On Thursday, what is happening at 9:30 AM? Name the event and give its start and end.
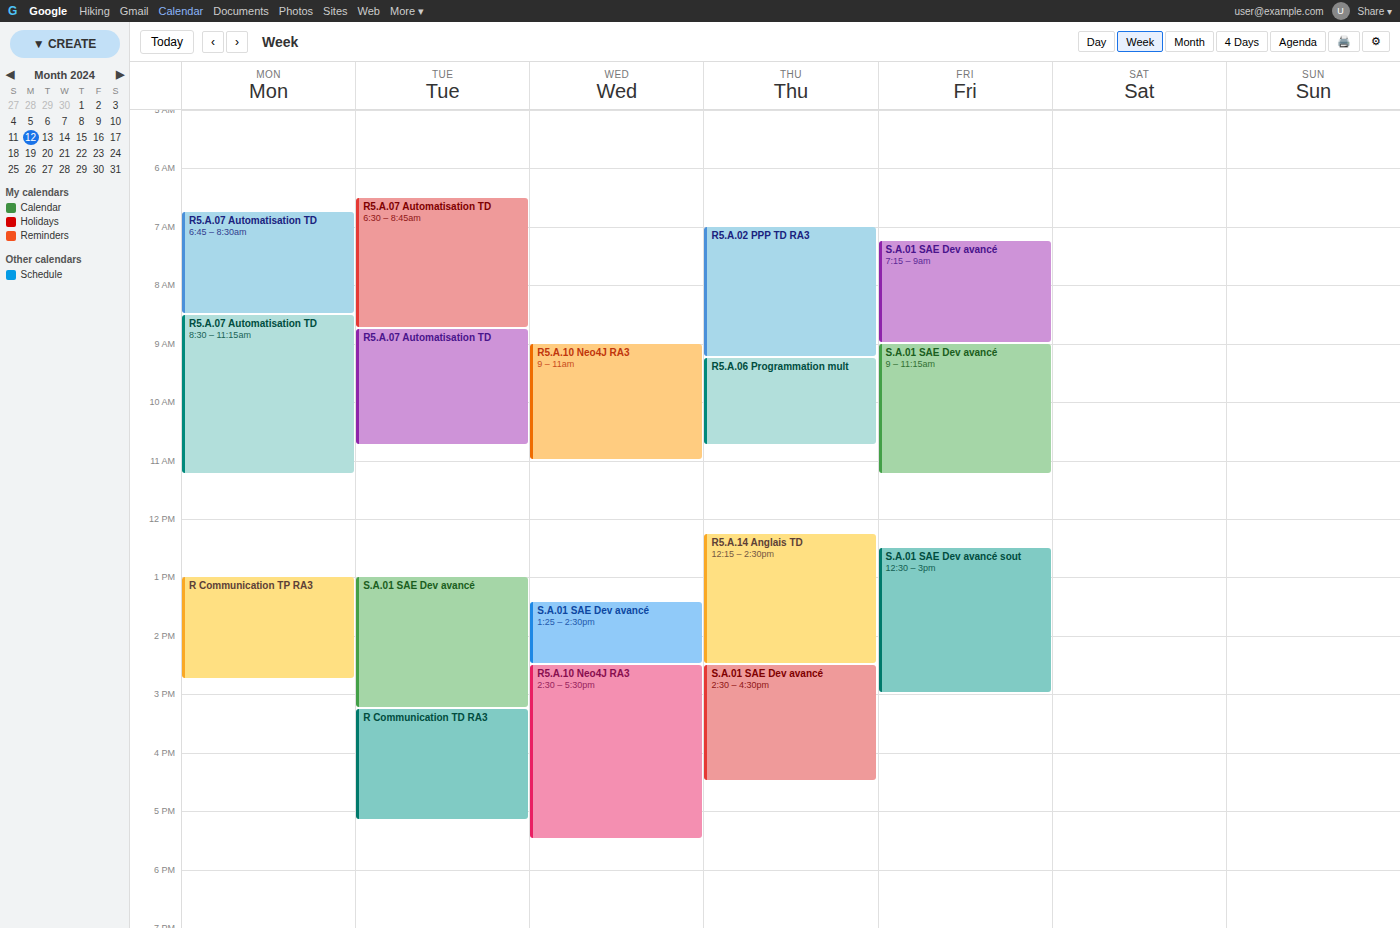
"R5.A.06 Programmation mult", 9:15 AM to 10:45 AM